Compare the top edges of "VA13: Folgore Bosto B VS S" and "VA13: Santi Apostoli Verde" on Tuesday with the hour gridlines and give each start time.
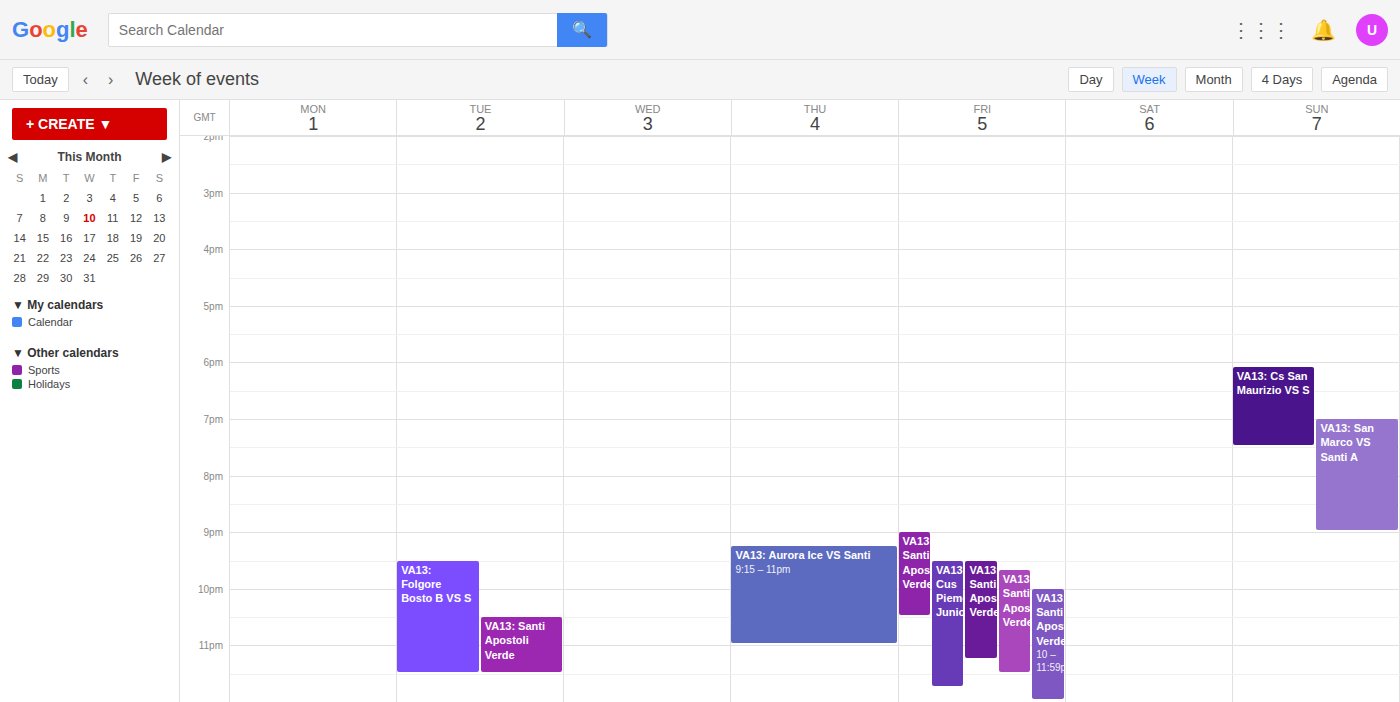
"VA13: Folgore Bosto B VS S": 9:30 PM, halfway between the 9 PM and 10 PM lines. "VA13: Santi Apostoli Verde": 10:30 PM, halfway between the 10 PM and 11 PM lines.